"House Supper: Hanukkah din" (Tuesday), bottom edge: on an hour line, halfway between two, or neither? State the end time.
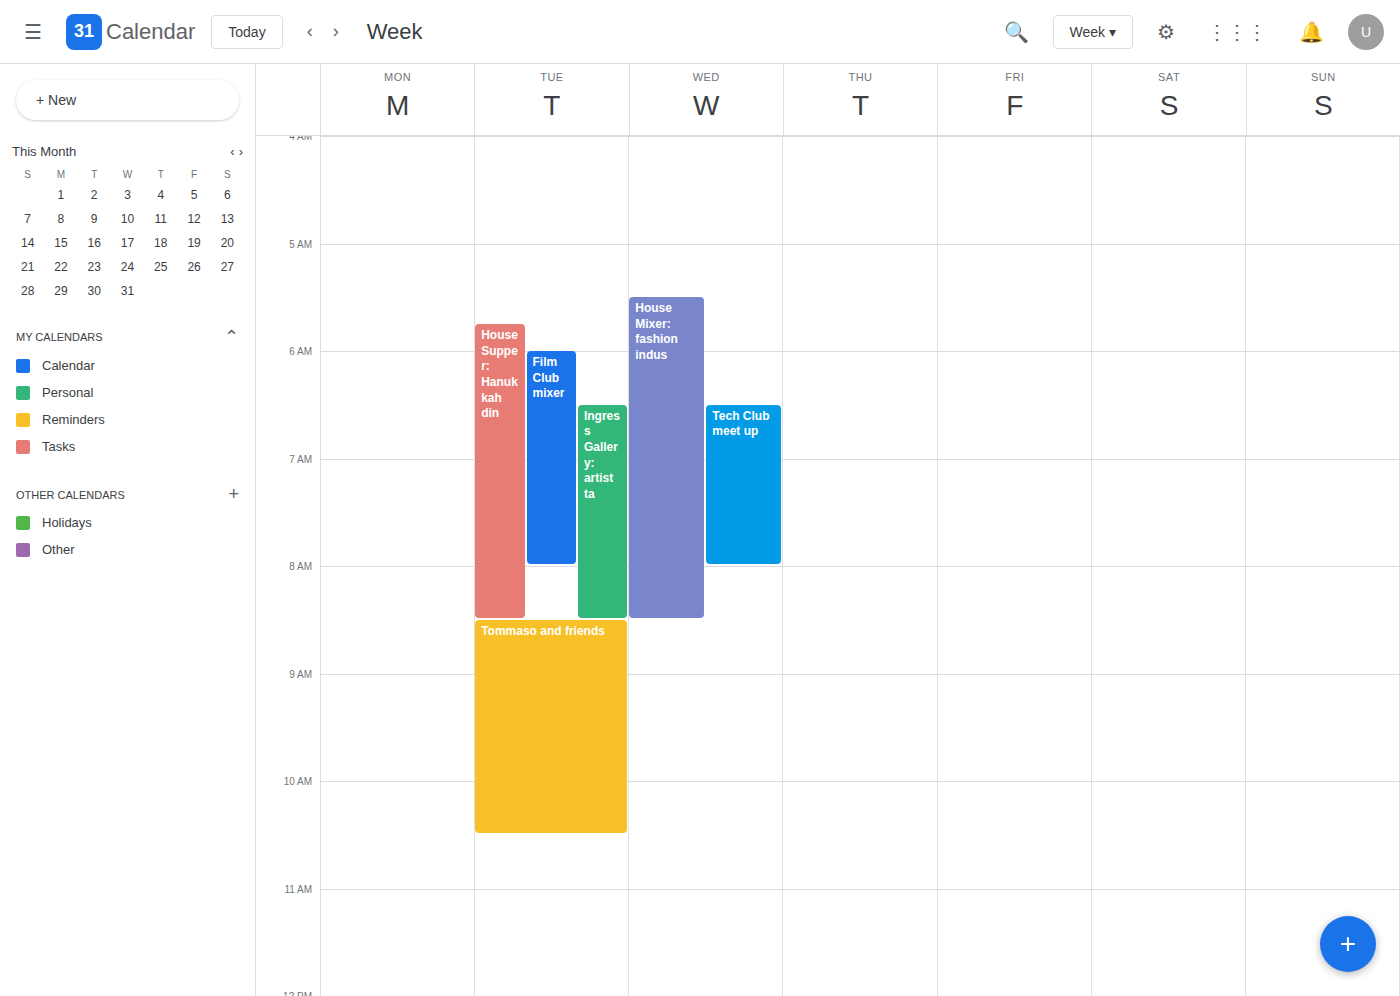
8:30 AM -- halfway between the 8 AM and 9 AM lines.